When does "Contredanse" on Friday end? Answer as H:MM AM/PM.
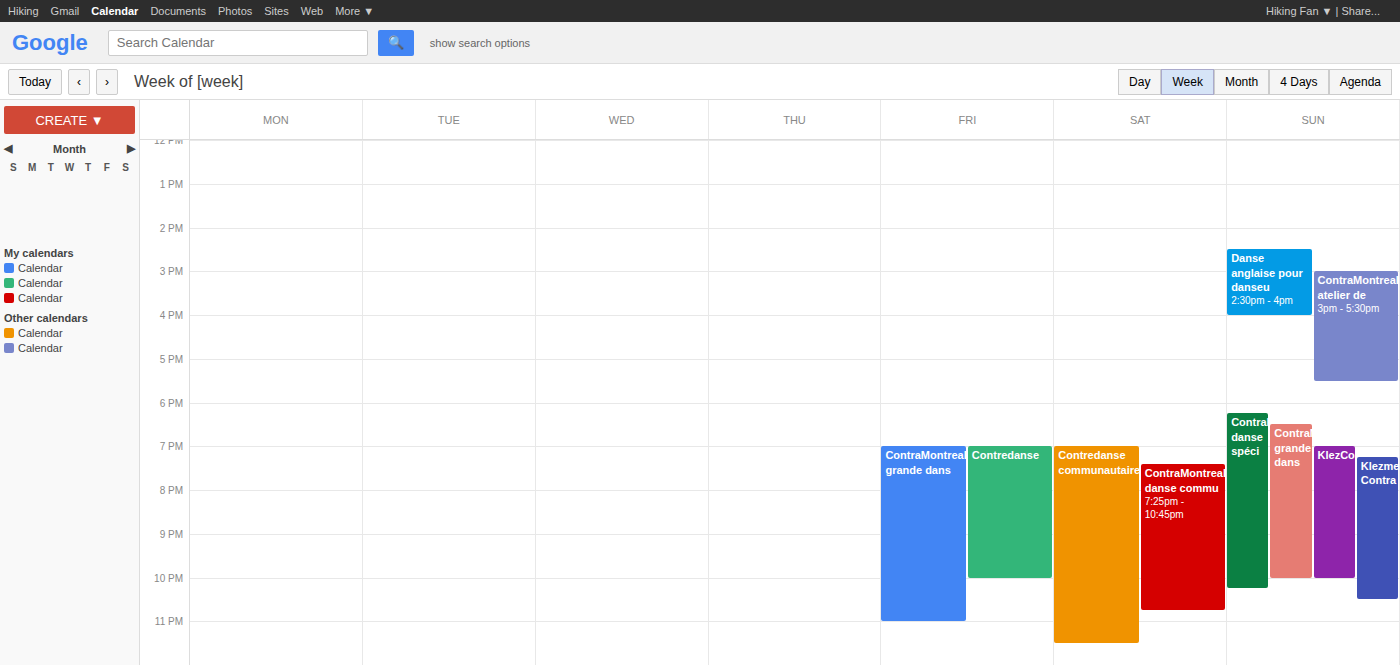
10:00 PM